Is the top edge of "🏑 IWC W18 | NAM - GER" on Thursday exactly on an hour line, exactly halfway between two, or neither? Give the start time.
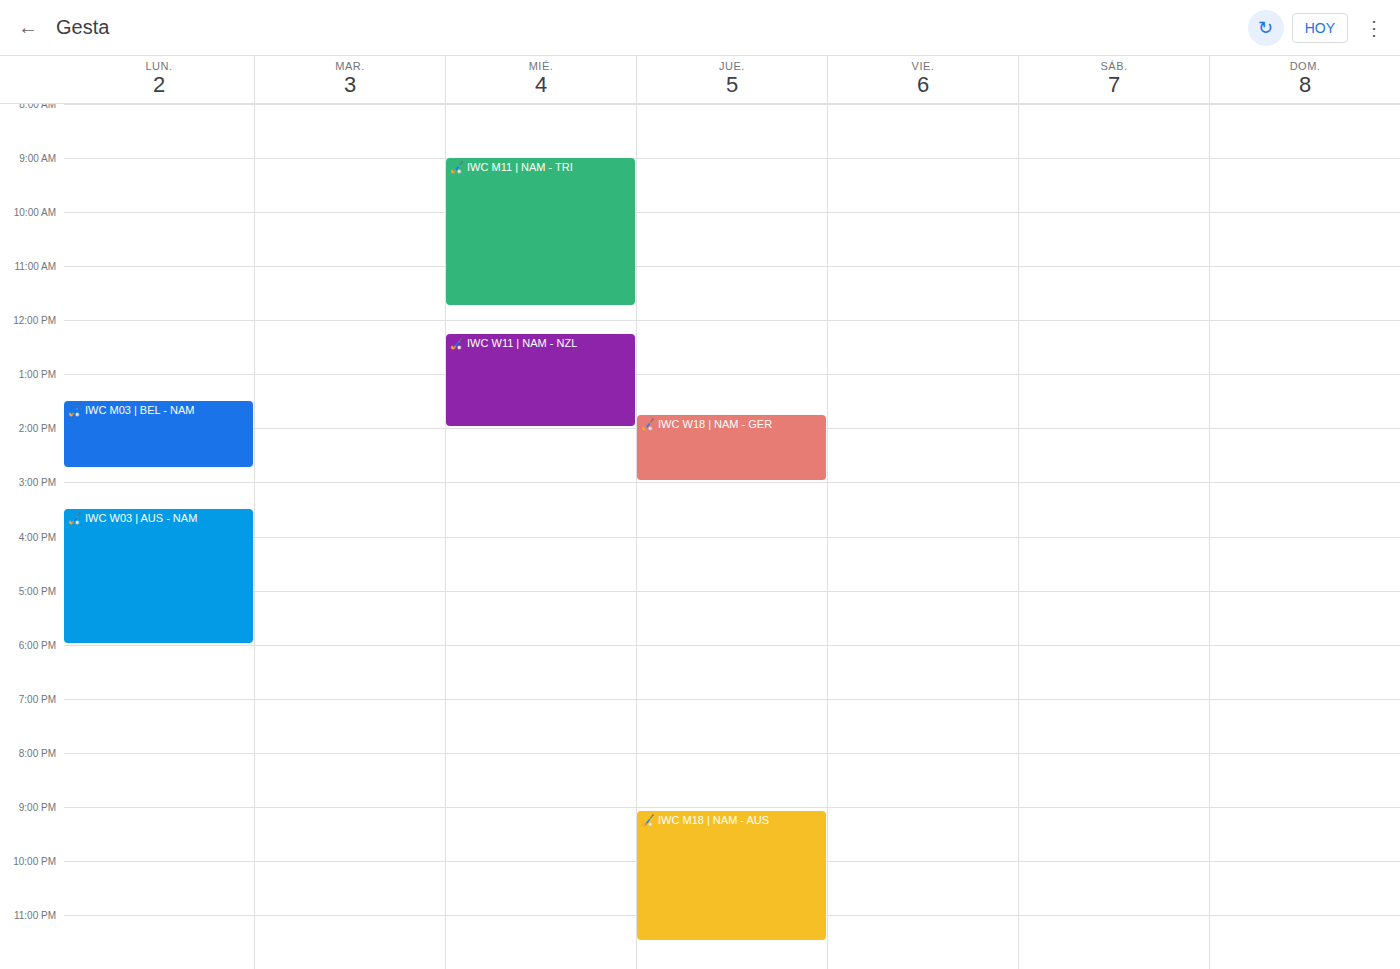
1:45 PM -- neither: three quarters of the way from the 1 PM line to the 2 PM line.